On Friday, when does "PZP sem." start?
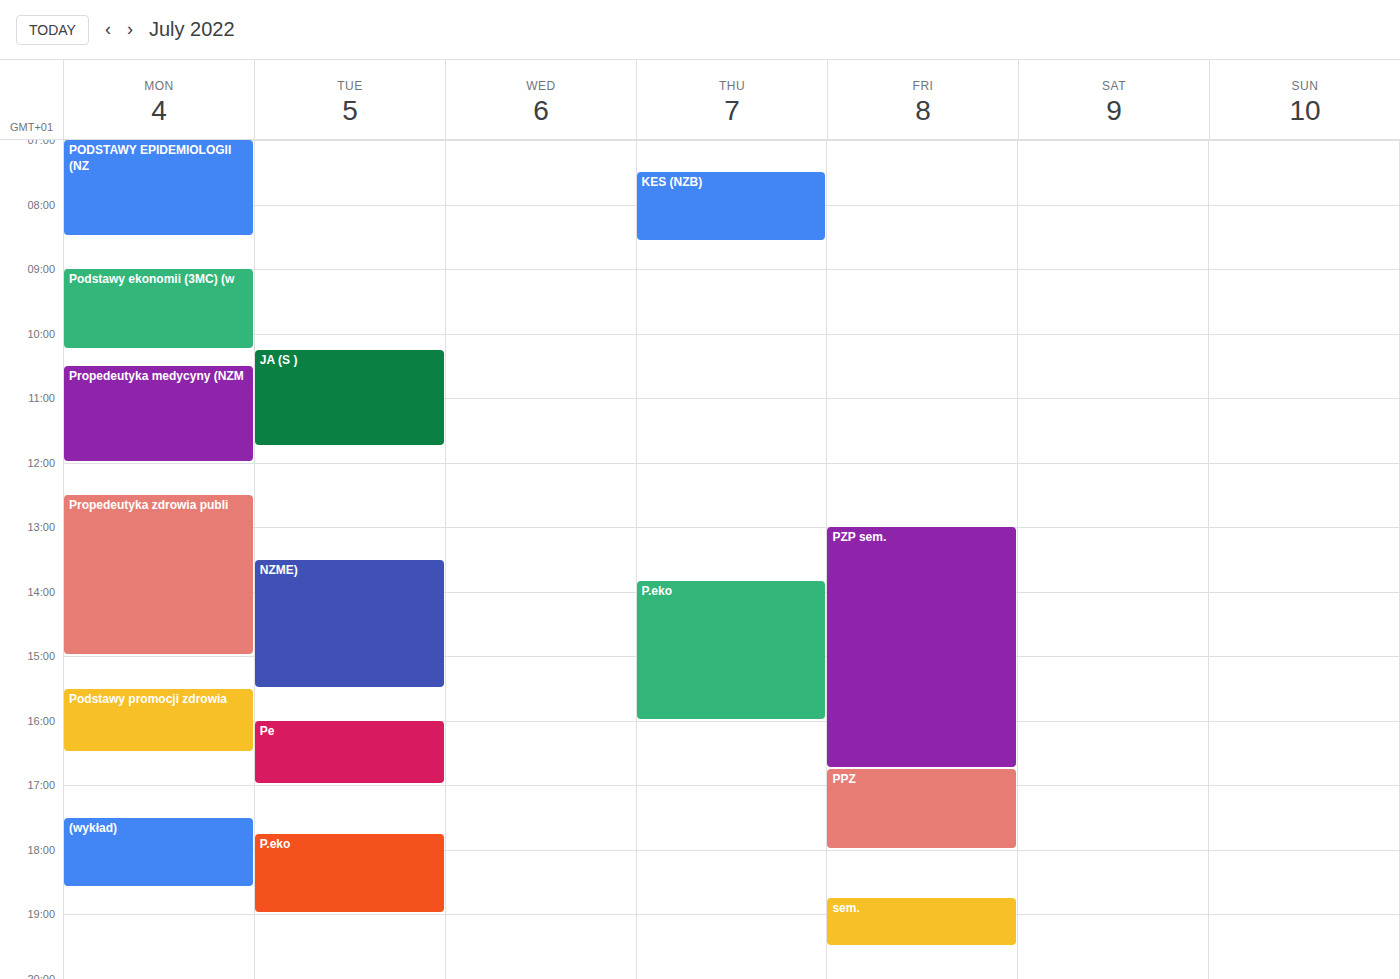
1:00 PM